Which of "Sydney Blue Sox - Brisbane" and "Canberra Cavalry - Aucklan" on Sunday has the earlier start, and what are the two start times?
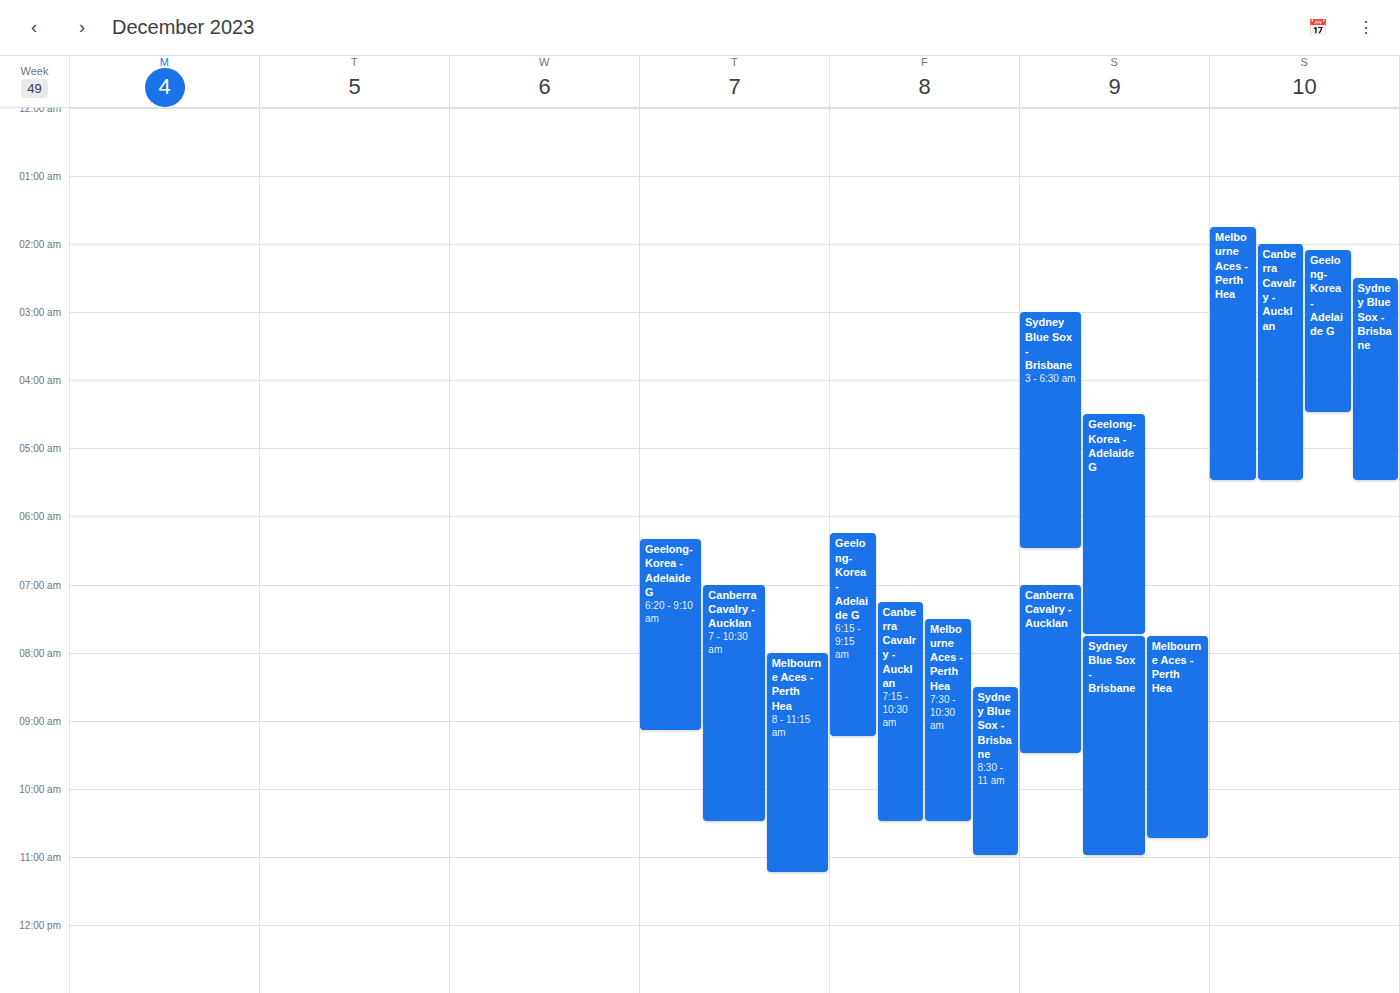
"Canberra Cavalry - Aucklan" 2:00 AM; "Sydney Blue Sox - Brisbane" 2:30 AM.